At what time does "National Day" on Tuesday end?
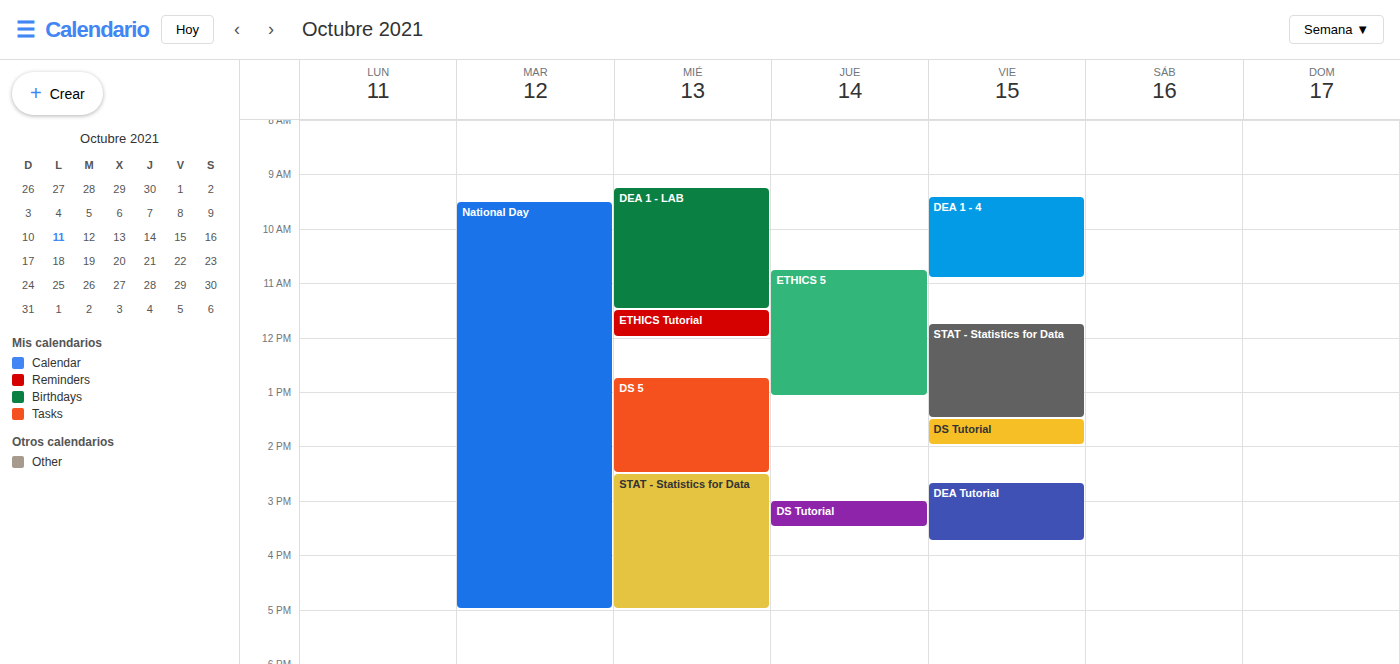
5:00 PM